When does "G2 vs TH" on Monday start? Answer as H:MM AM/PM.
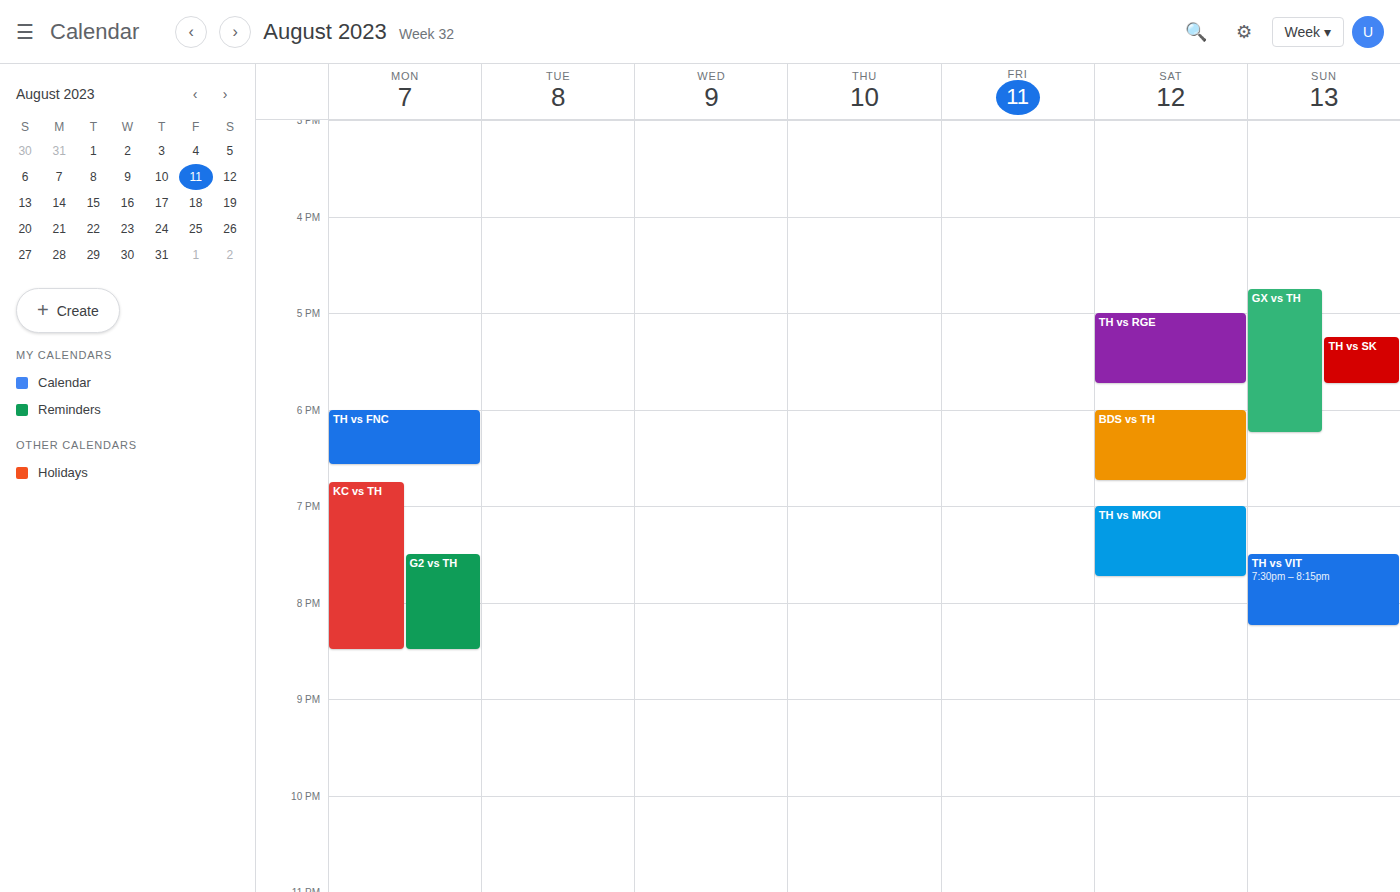
7:30 PM